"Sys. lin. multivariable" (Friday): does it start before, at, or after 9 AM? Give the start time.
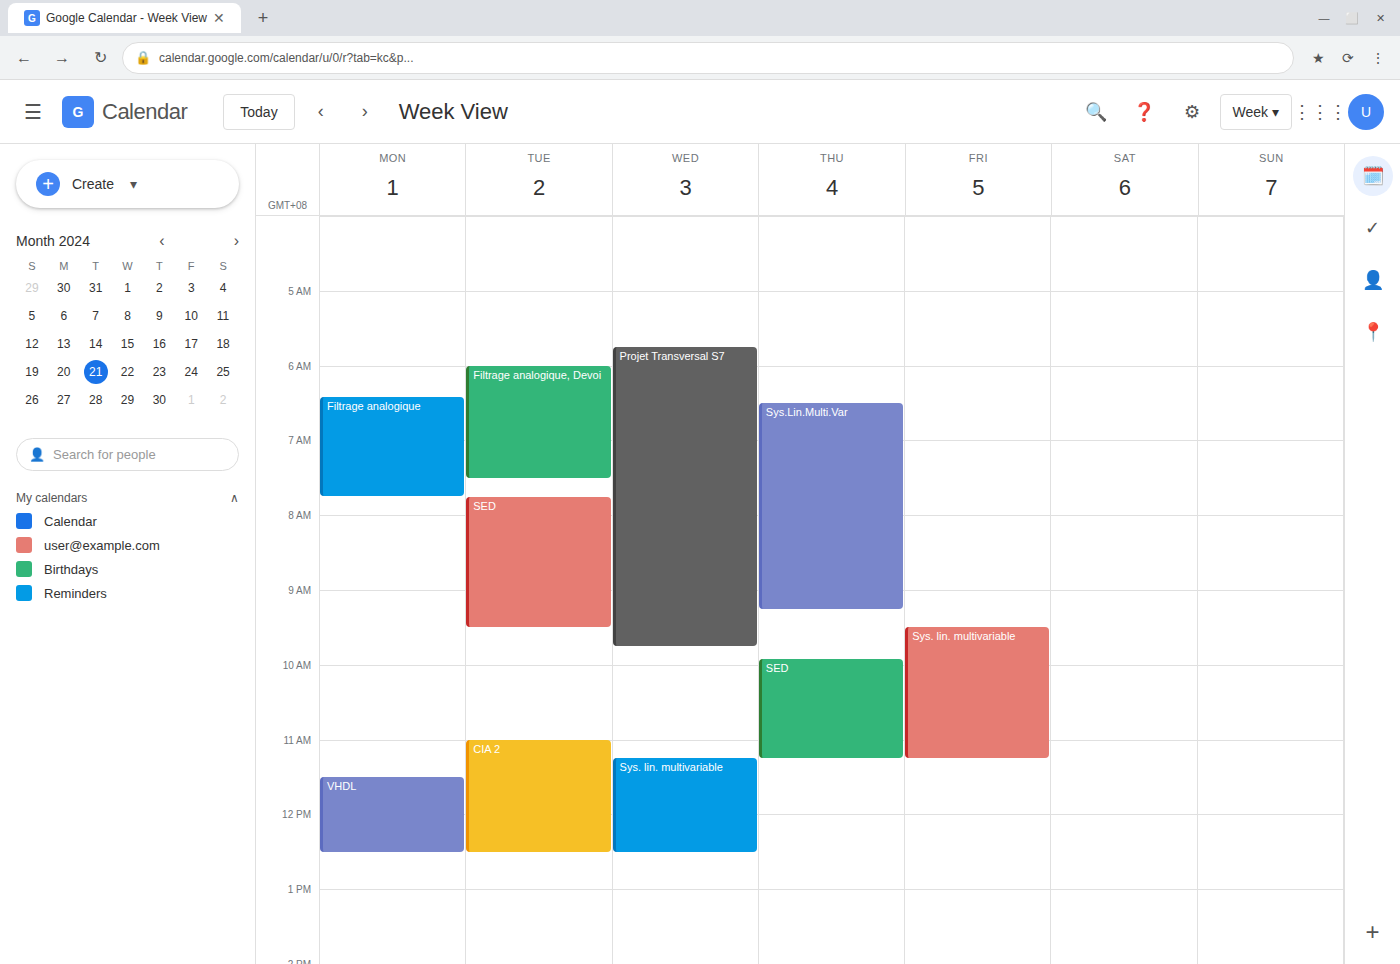
9:30 AM -- after 9 AM, 30 minutes below the 9 AM line.